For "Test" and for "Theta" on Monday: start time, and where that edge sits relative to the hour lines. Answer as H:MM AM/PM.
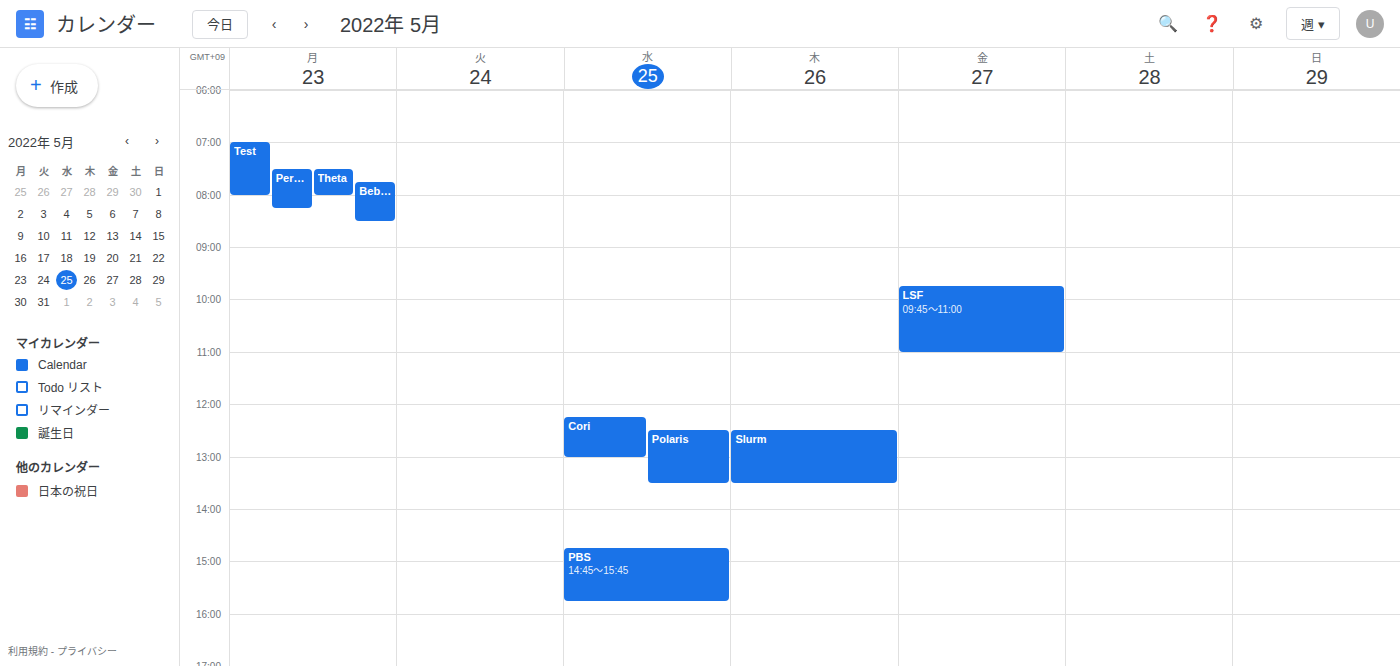
"Test": 7:00 AM, exactly on the 7 AM line. "Theta": 7:30 AM, halfway between the 7 AM and 8 AM lines.